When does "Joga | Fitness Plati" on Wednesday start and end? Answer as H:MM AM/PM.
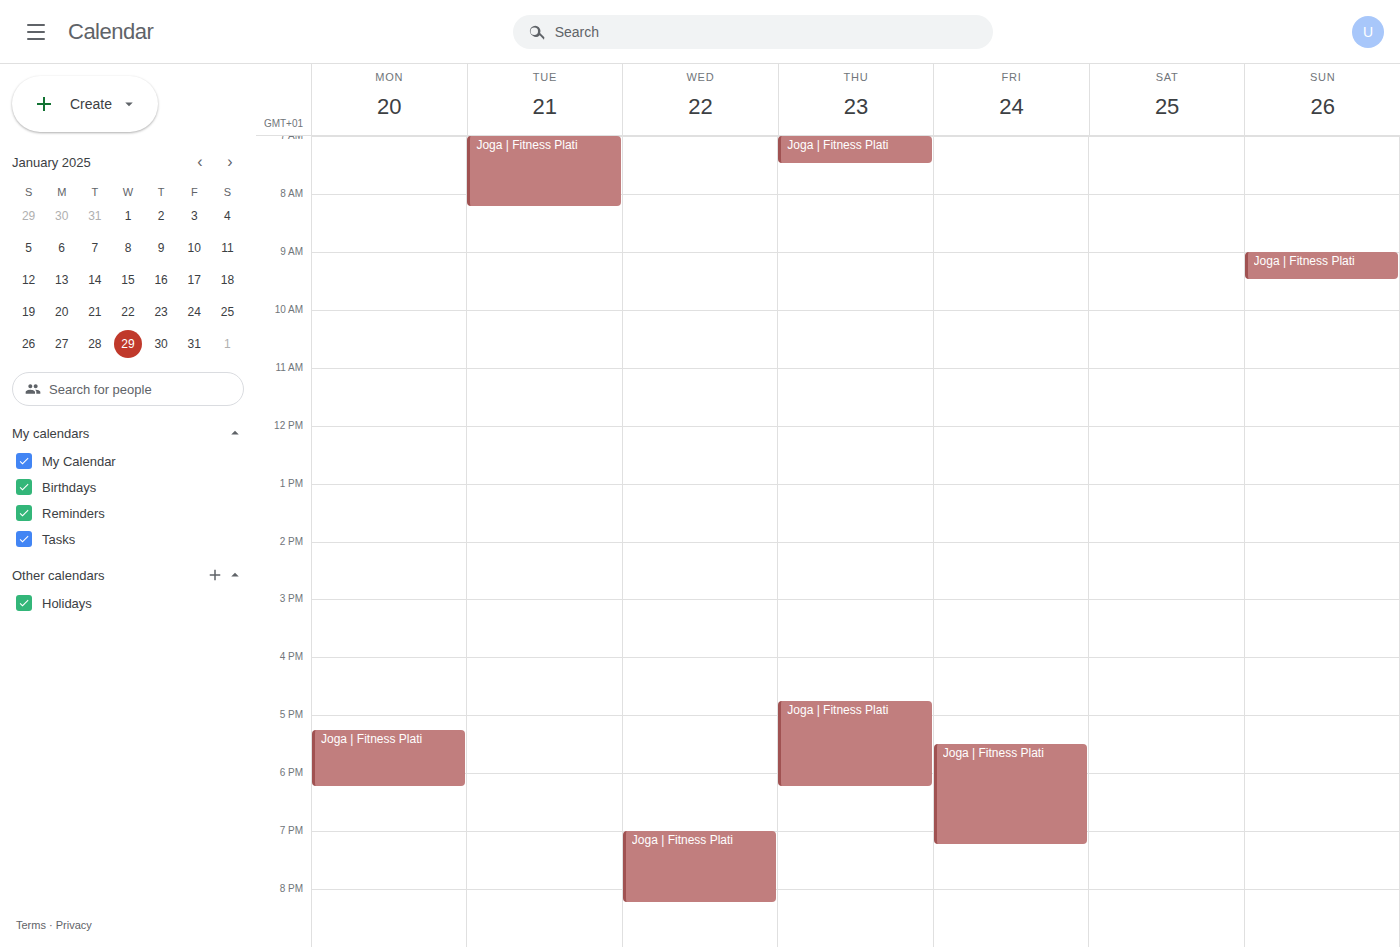
7:00 PM to 8:15 PM